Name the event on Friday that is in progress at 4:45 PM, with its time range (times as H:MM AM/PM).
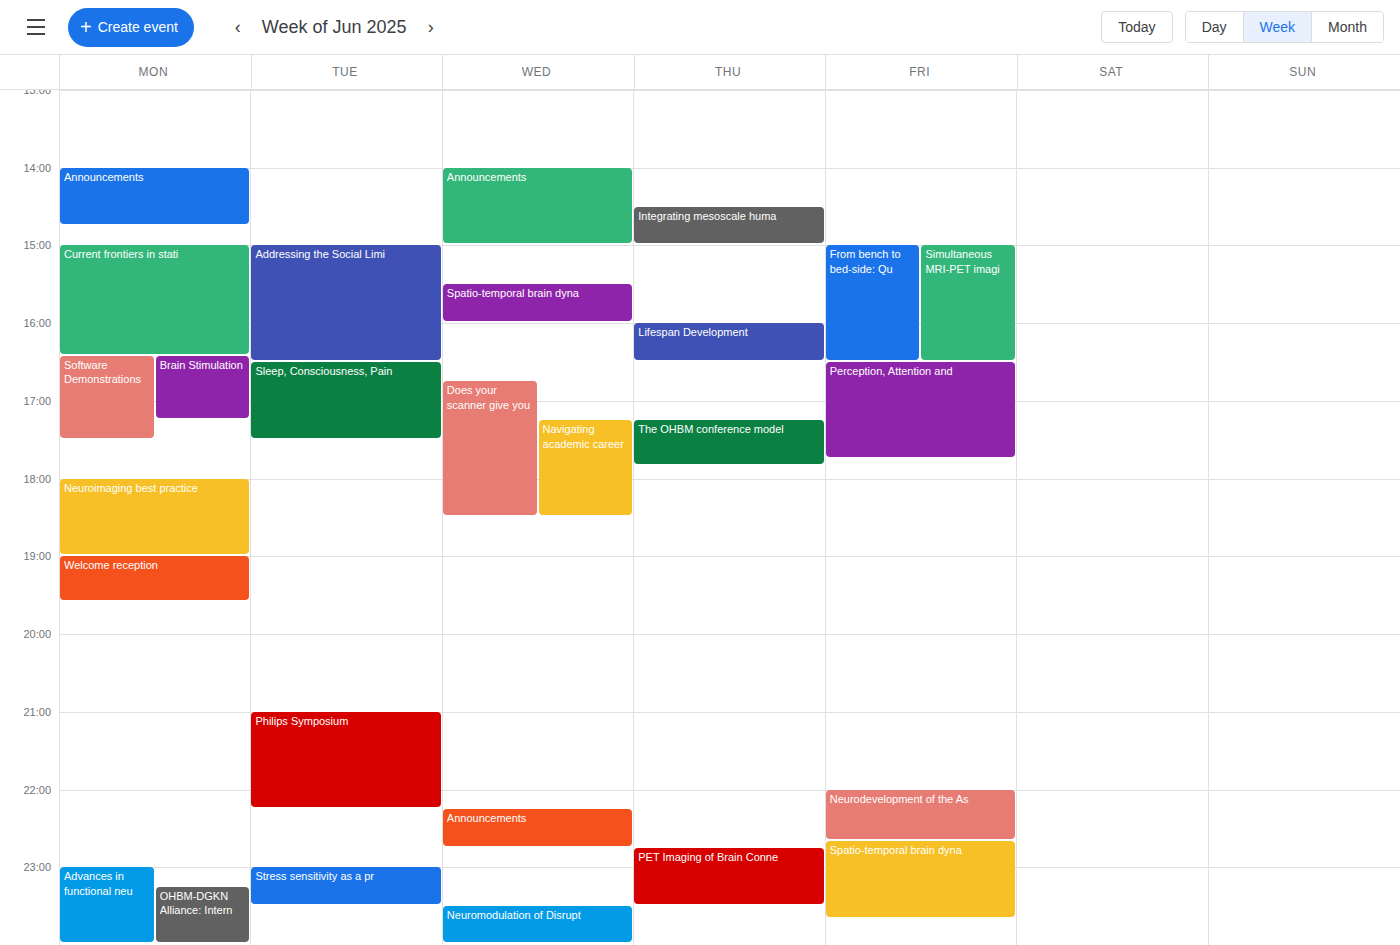
"Perception, Attention and", 4:30 PM to 5:45 PM